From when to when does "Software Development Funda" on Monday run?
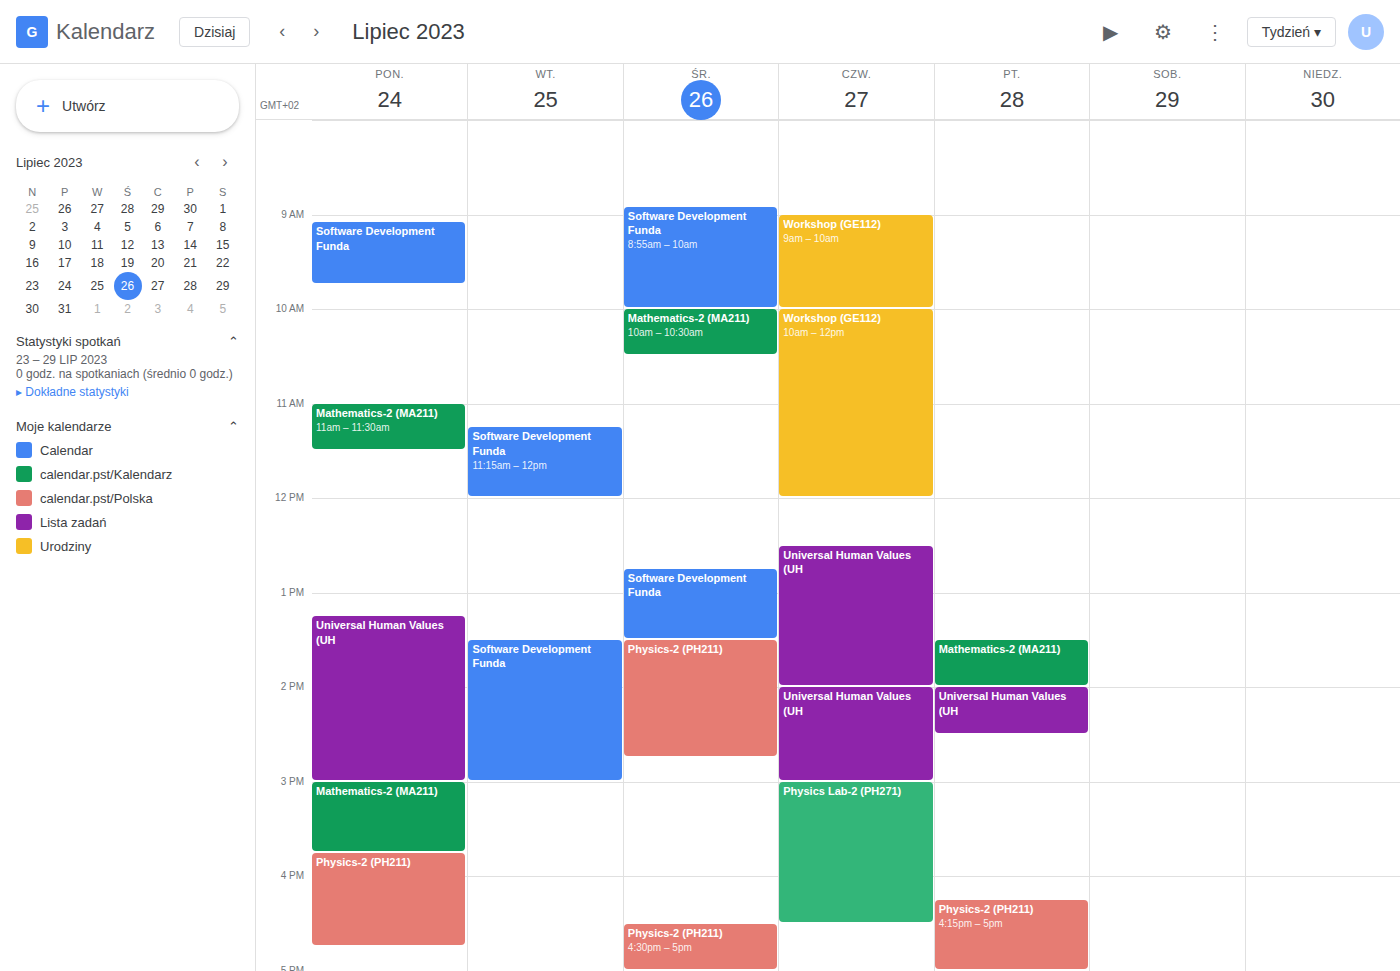
9:05 AM to 9:45 AM